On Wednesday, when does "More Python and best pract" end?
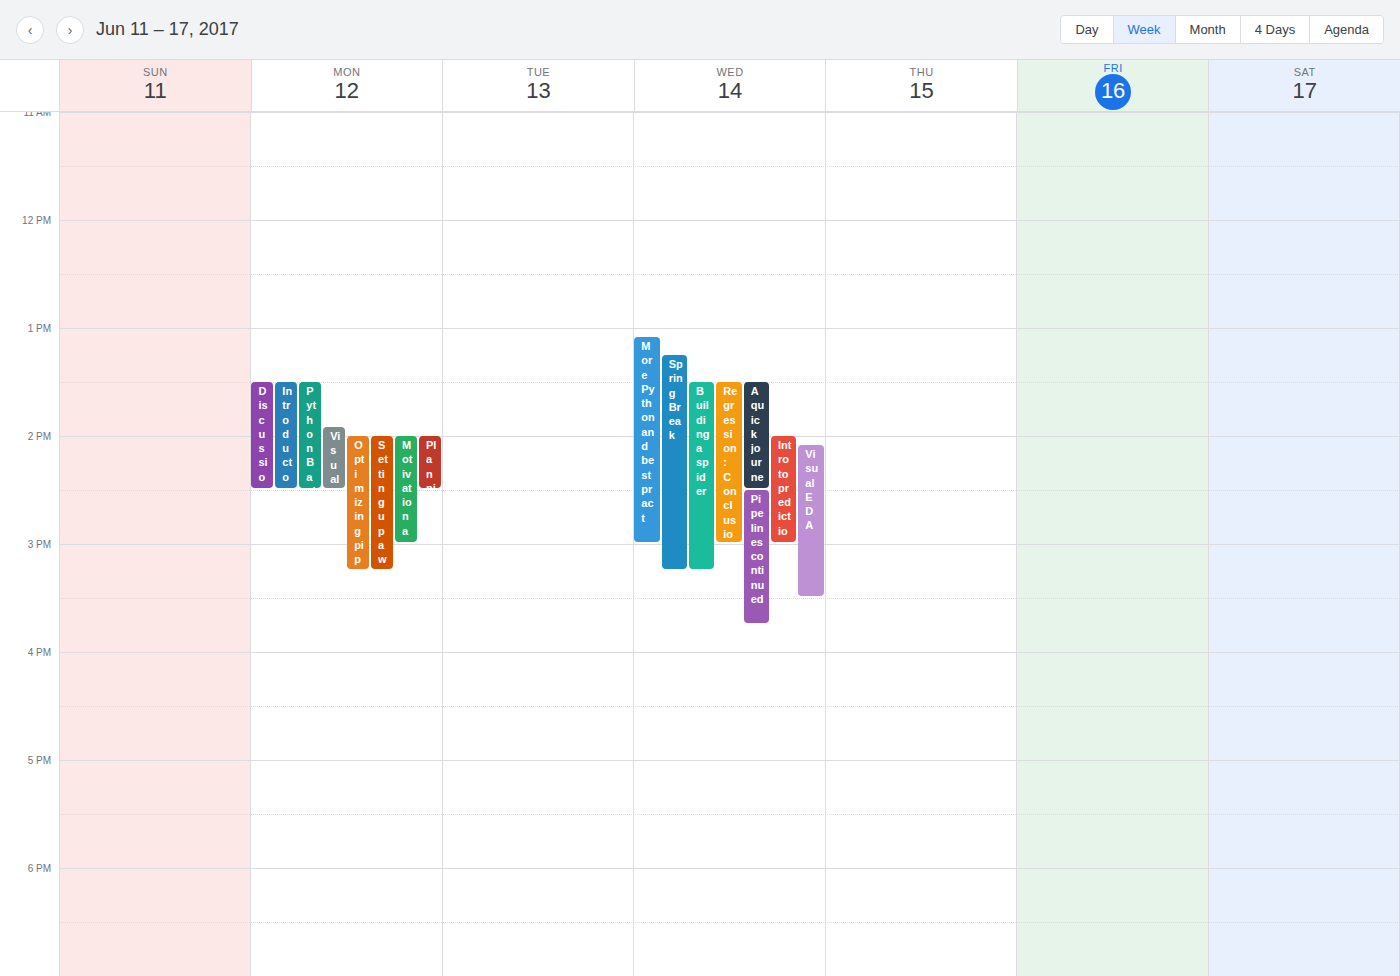
15:00